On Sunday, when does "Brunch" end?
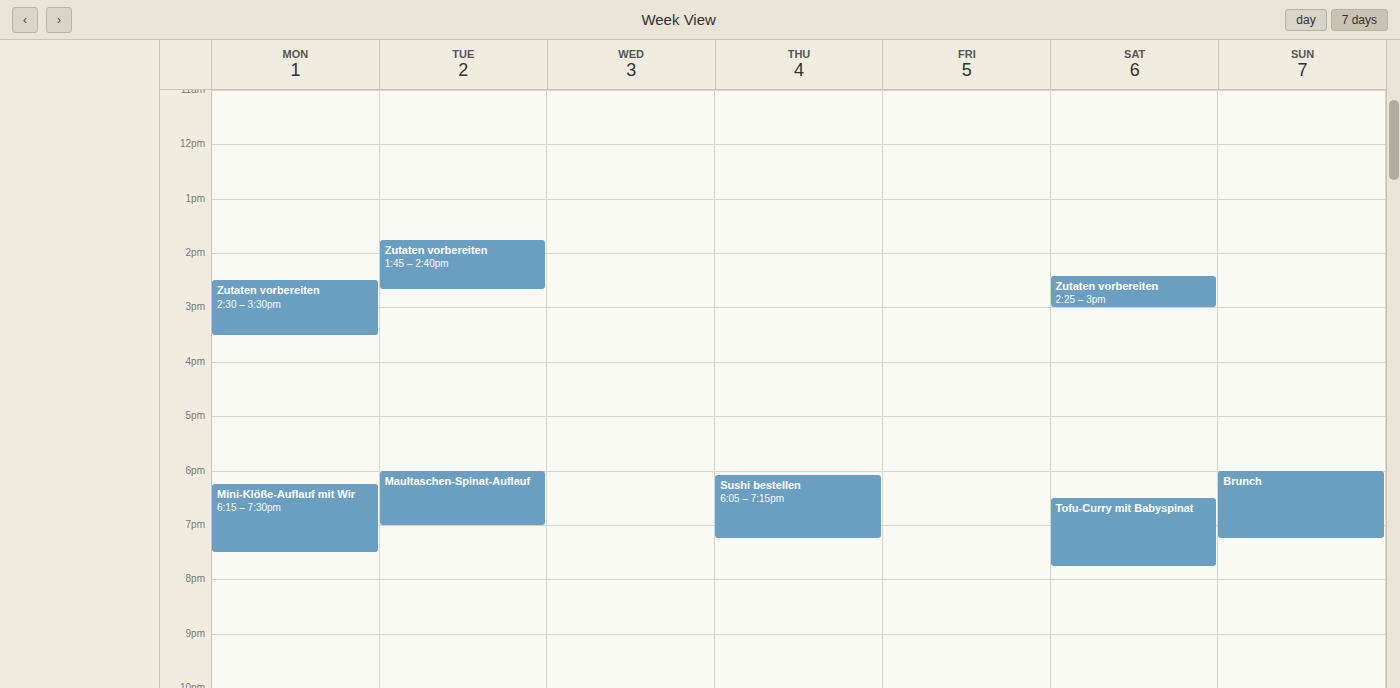
7:15 PM